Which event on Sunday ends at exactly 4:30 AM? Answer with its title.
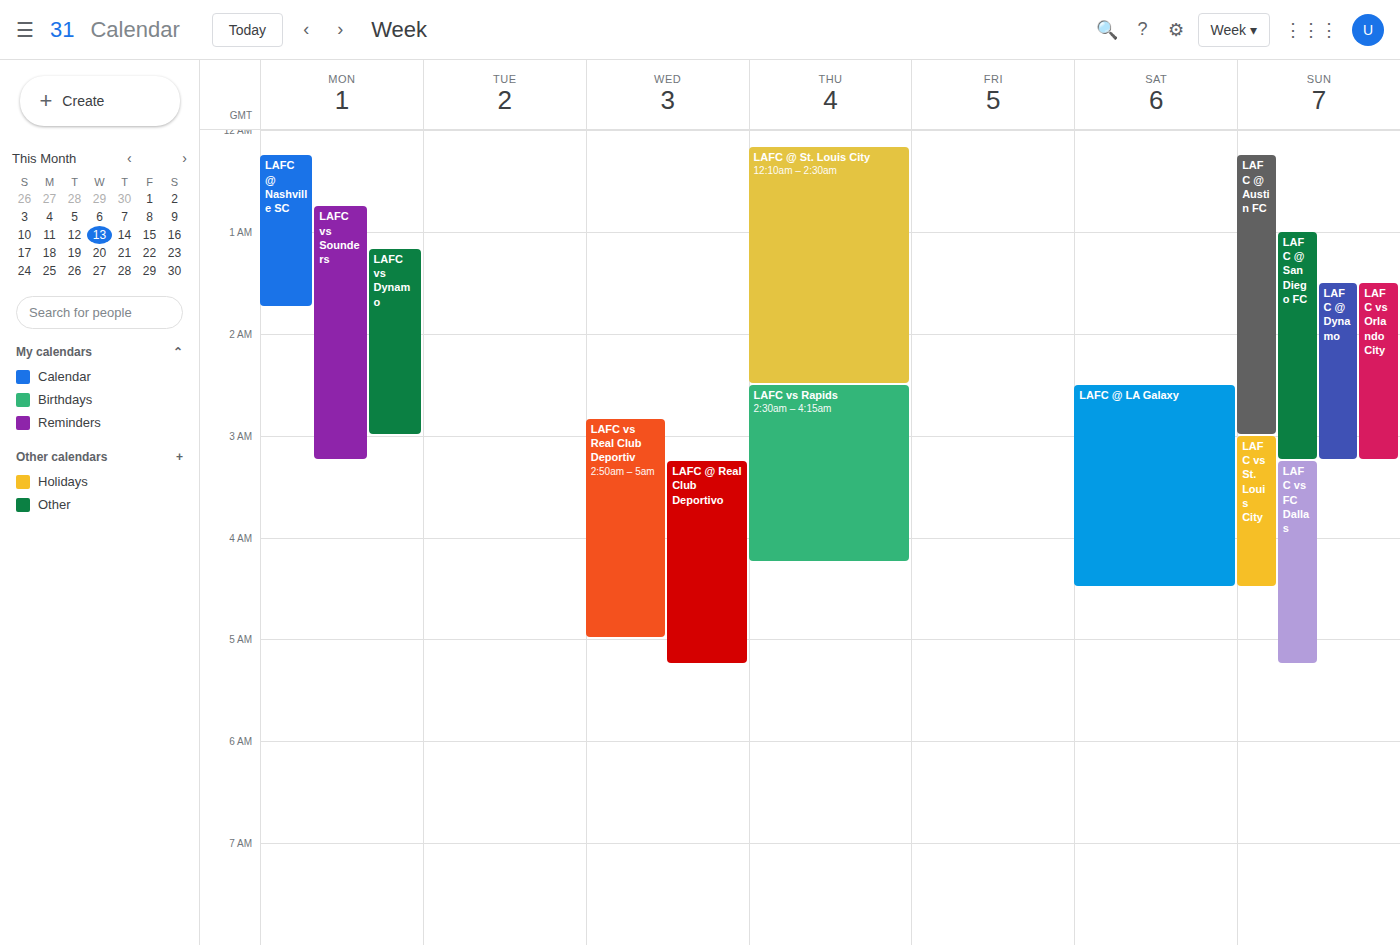
"LAFC vs St. Louis City"